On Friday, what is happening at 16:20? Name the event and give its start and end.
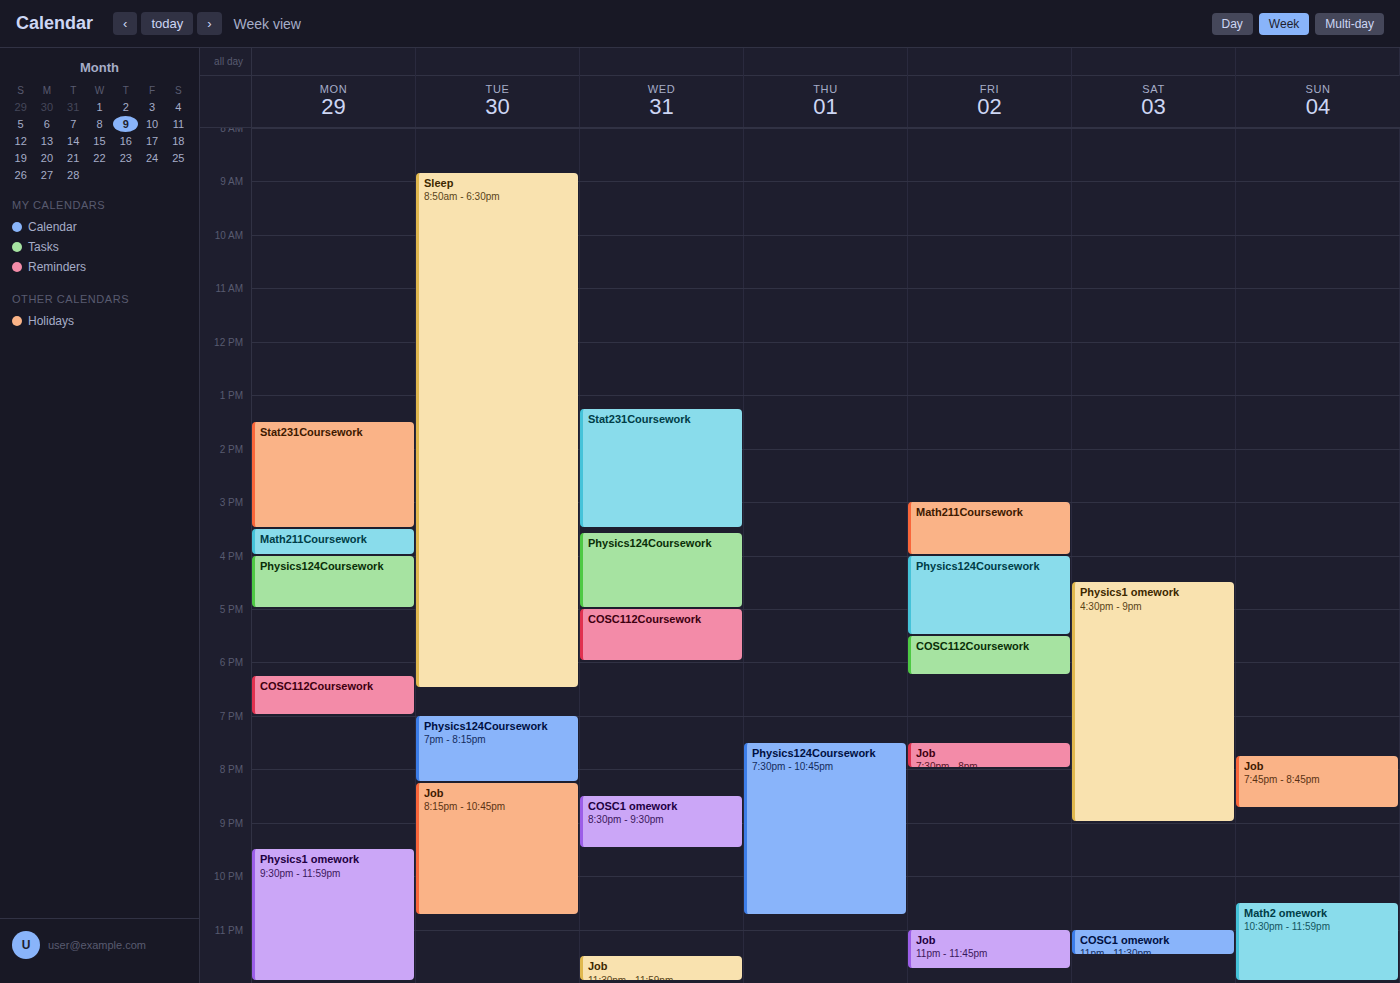
"Physics124Coursework", 16:00 to 17:30